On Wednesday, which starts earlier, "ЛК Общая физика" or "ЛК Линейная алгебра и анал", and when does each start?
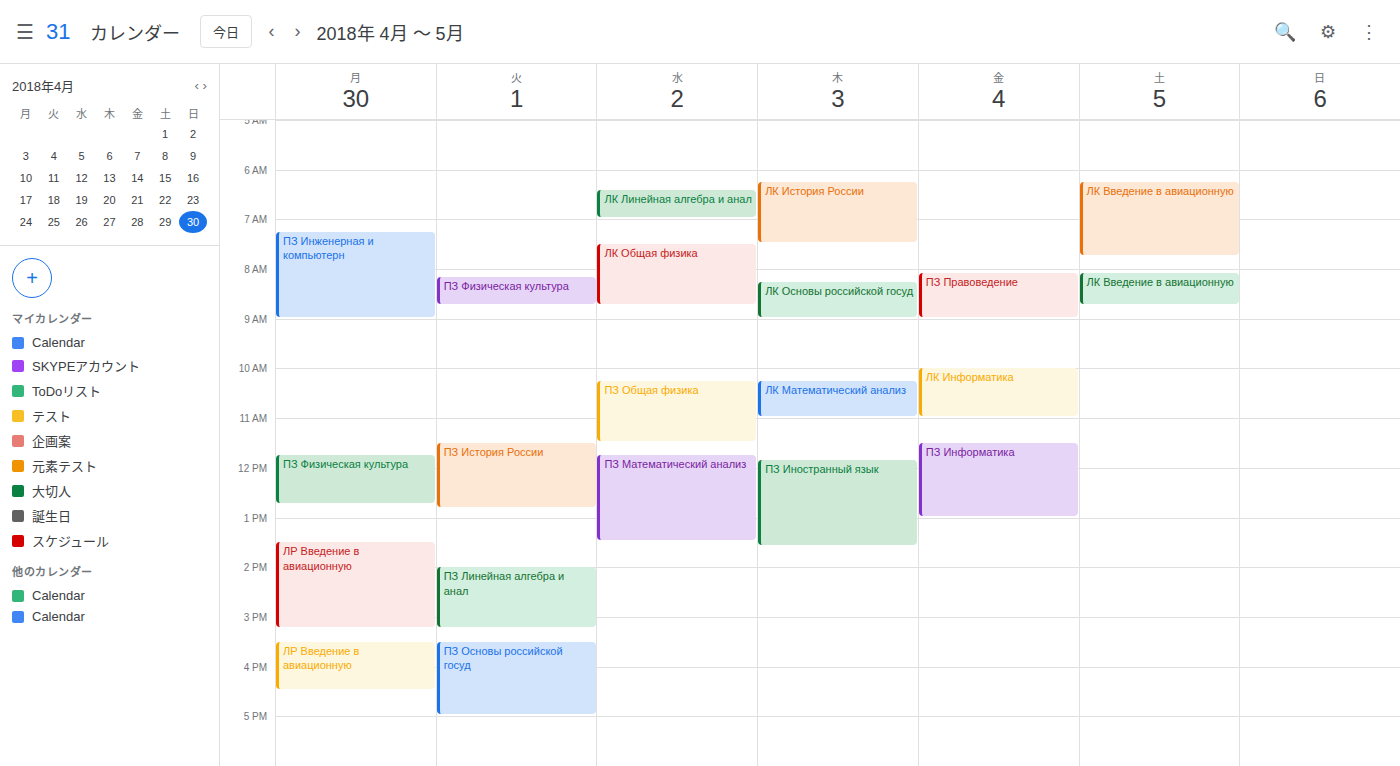
"ЛК Линейная алгебра и анал" 6:25 AM; "ЛК Общая физика" 7:30 AM.